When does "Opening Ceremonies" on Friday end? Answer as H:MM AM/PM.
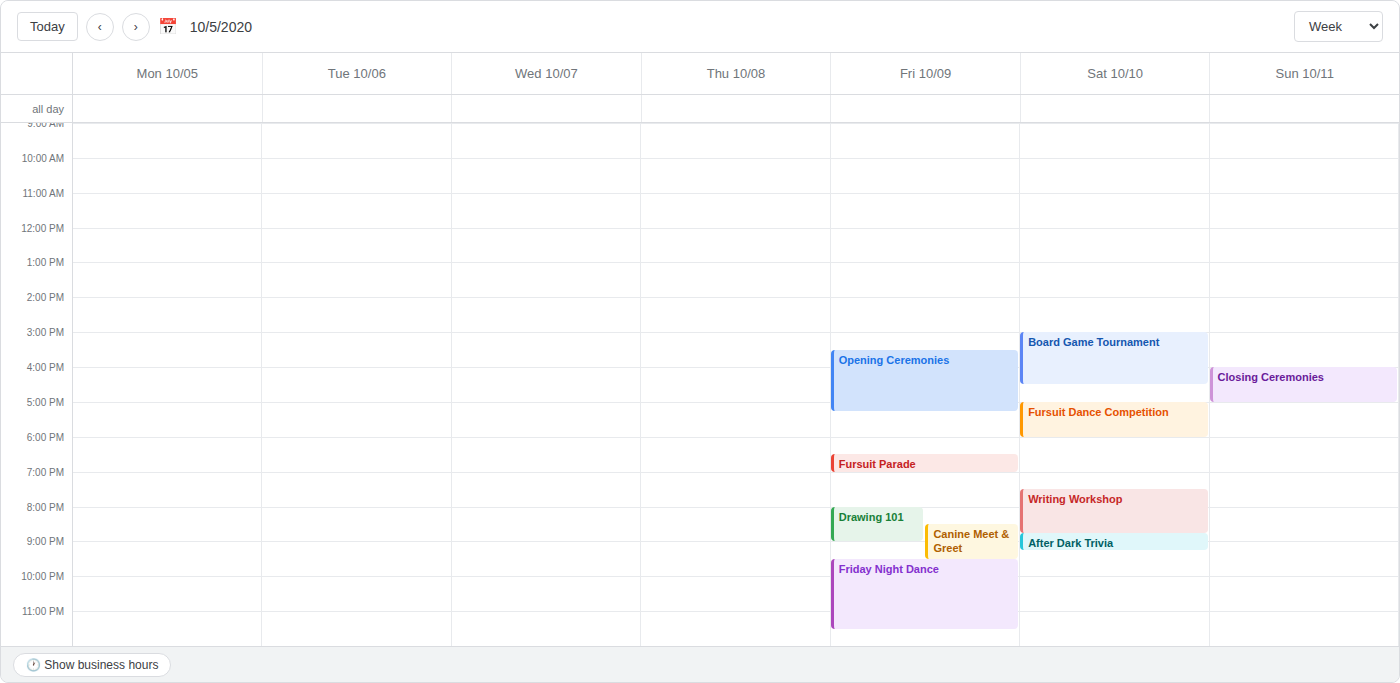
5:15 PM